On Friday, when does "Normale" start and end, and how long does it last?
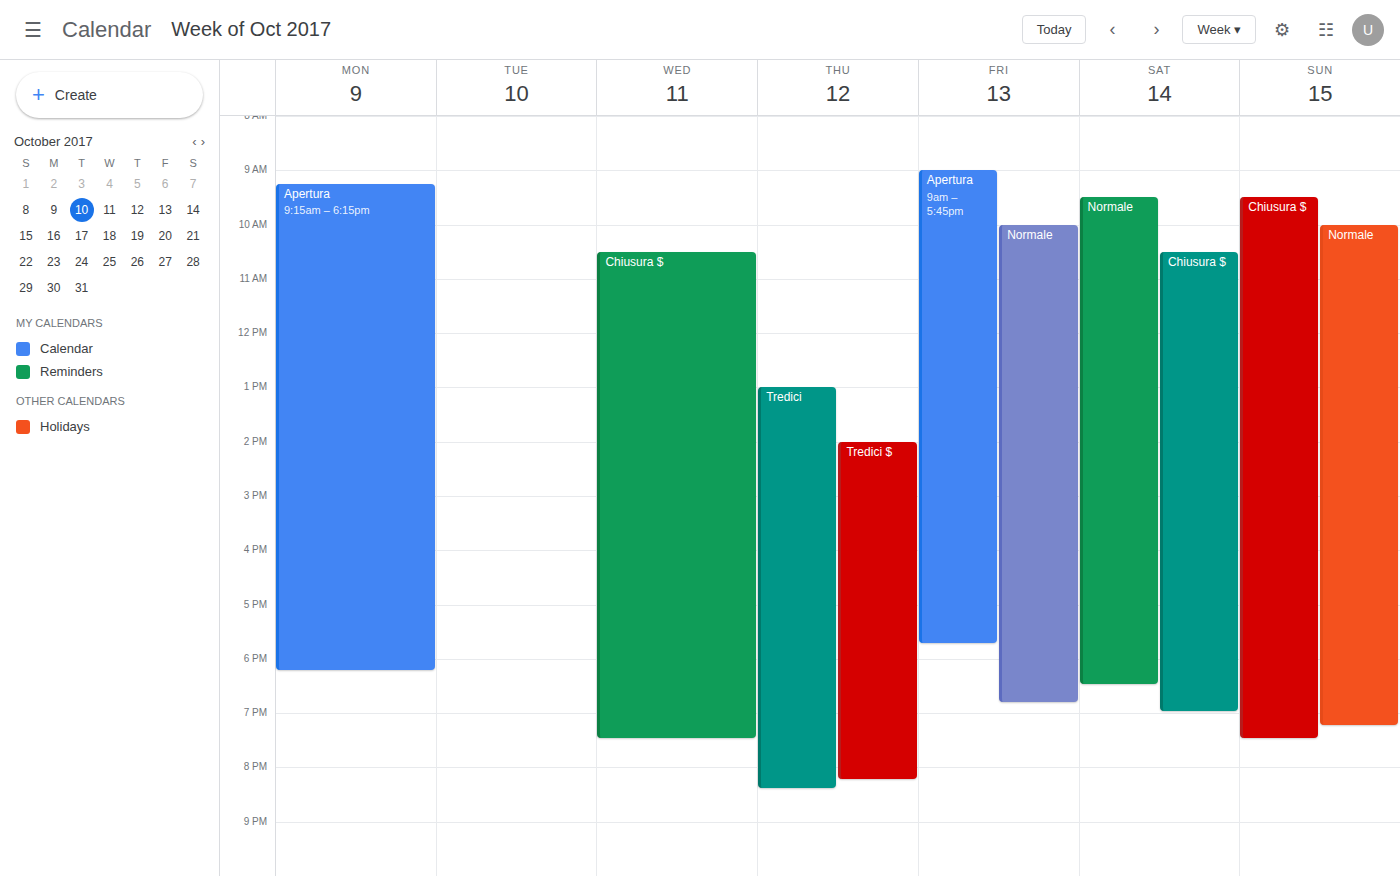
10:00 AM to 6:50 PM, 8 hours 50 minutes